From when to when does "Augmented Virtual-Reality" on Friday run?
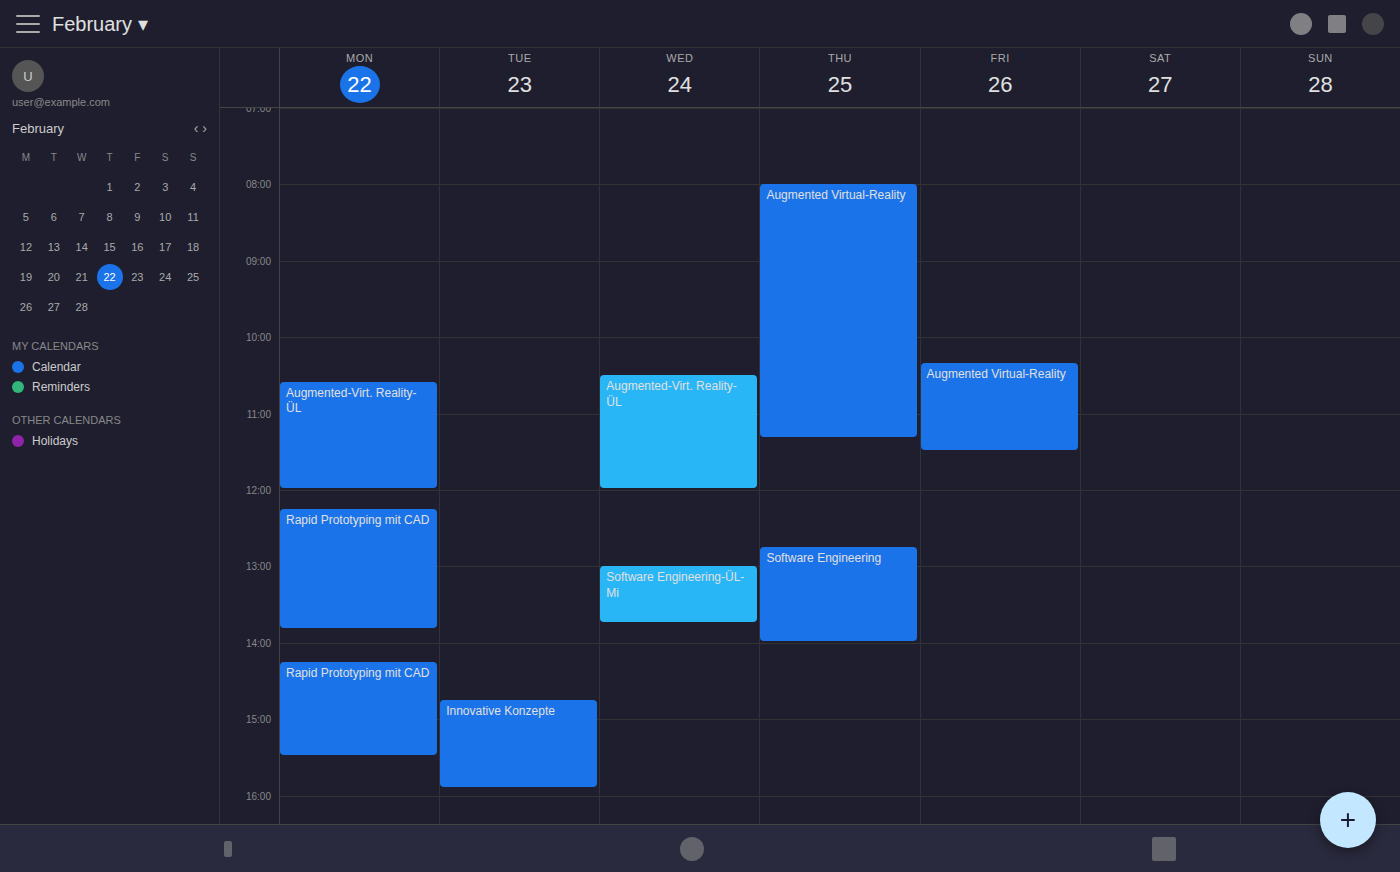
10:20 AM to 11:30 AM